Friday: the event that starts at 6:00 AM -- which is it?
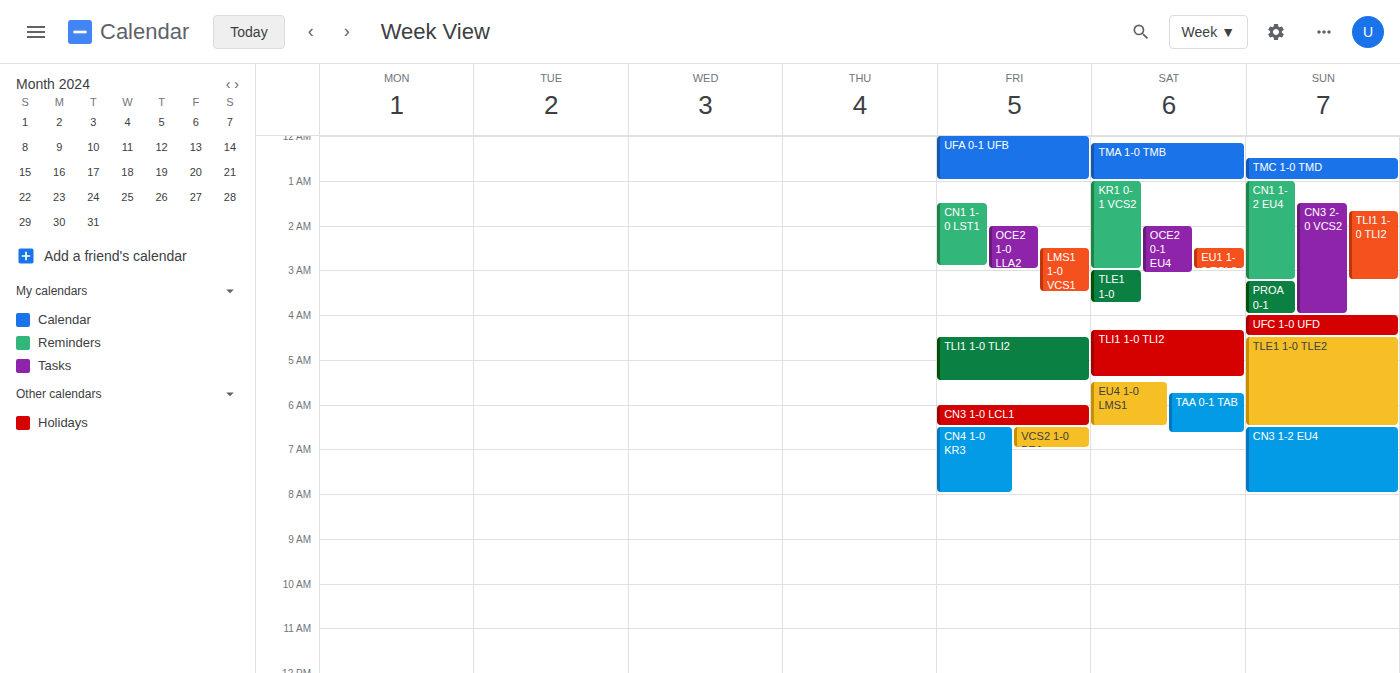
"CN3 1-0 LCL1"